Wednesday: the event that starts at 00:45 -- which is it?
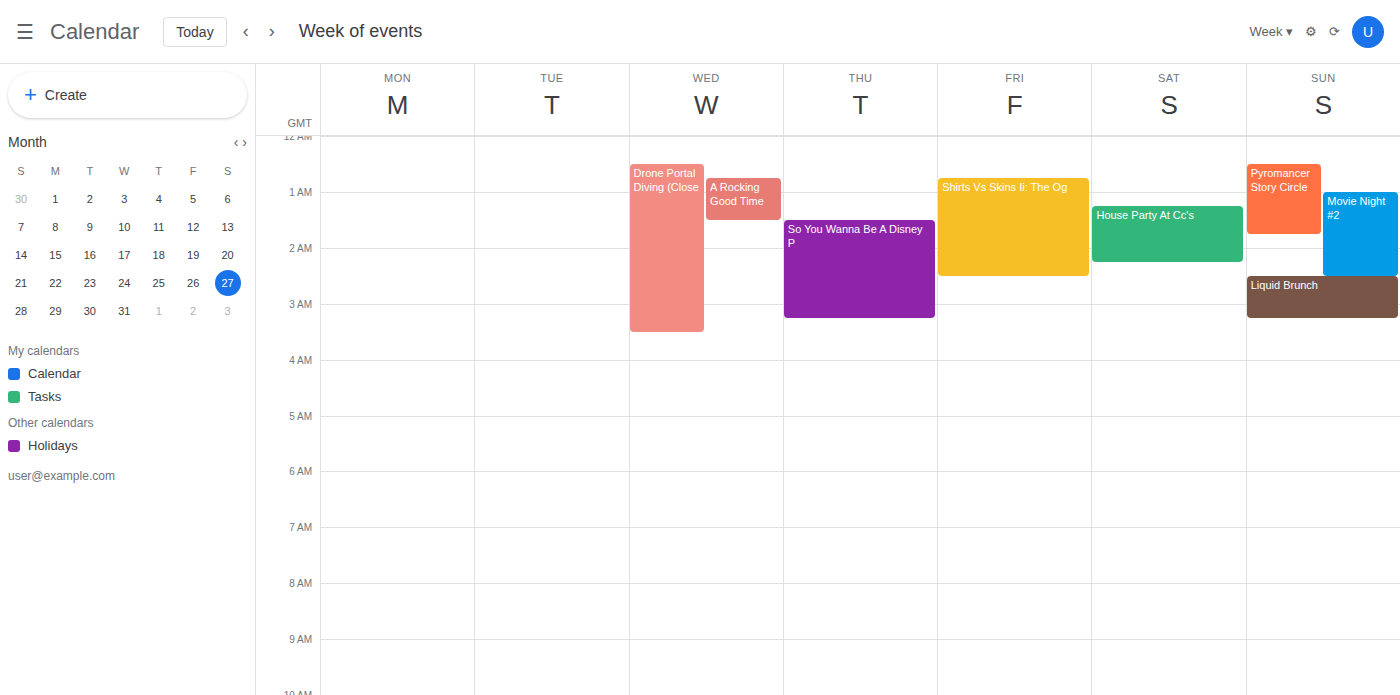
"A Rocking Good Time"